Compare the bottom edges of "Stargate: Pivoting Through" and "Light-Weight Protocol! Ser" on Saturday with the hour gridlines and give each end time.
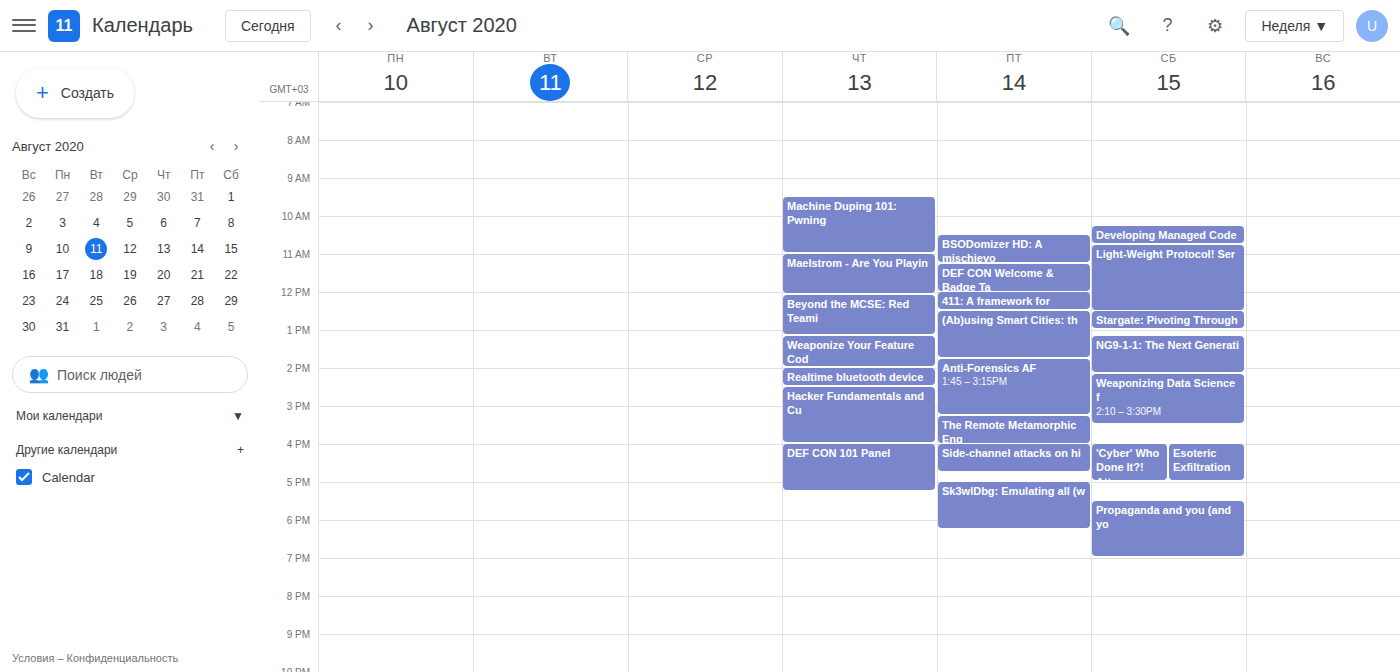
"Stargate: Pivoting Through": 1:00 PM, exactly on the 1 PM line. "Light-Weight Protocol! Ser": 12:30 PM, halfway between the 12 PM and 1 PM lines.